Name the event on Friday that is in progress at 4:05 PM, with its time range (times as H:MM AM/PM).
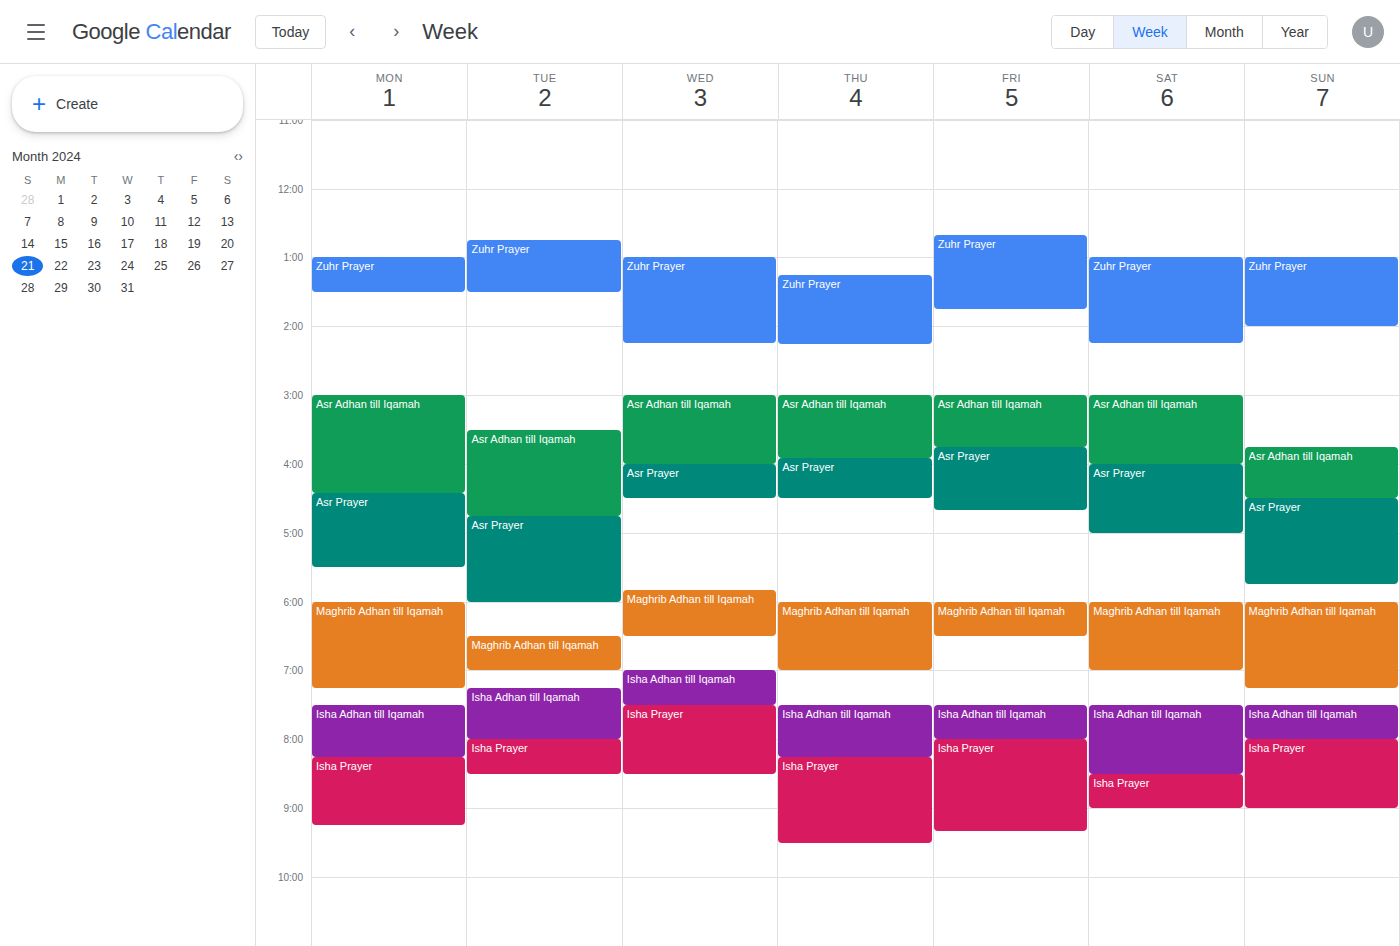
"Asr Prayer", 3:45 PM to 4:40 PM